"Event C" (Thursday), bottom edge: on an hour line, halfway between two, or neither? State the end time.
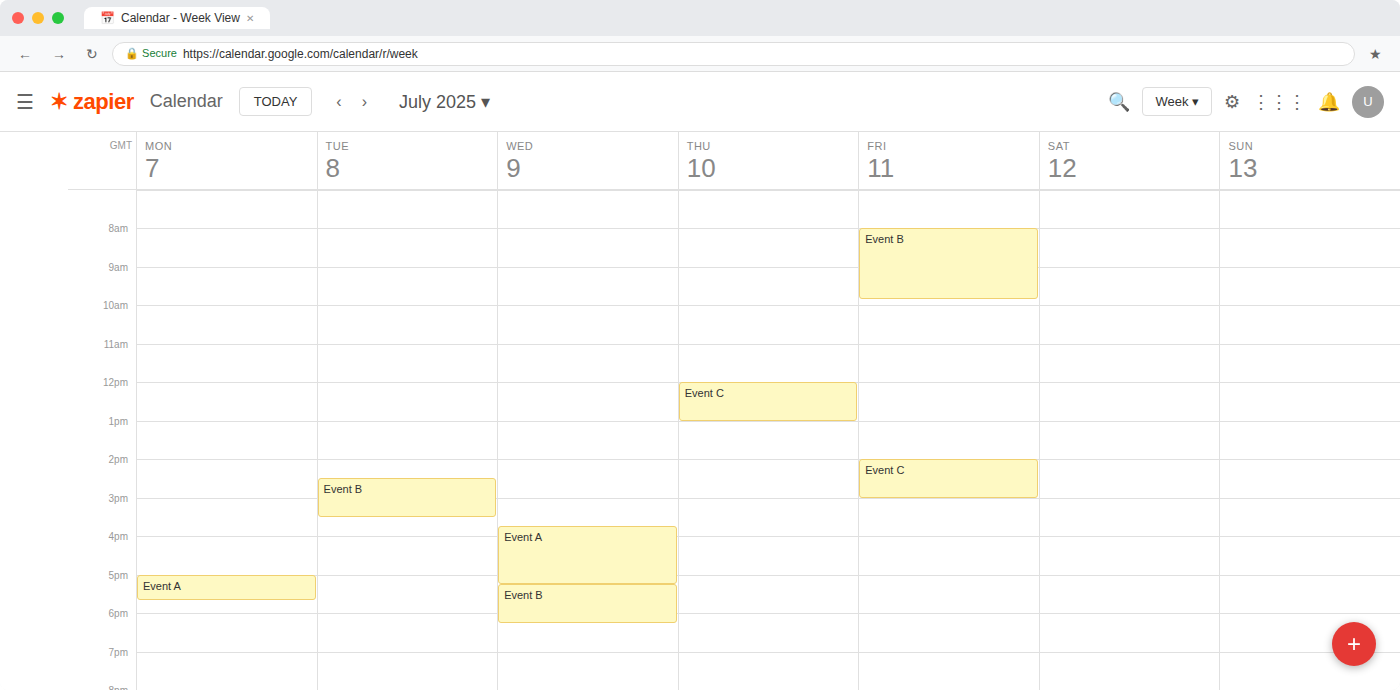
1:00 PM -- exactly on the 1 PM line.